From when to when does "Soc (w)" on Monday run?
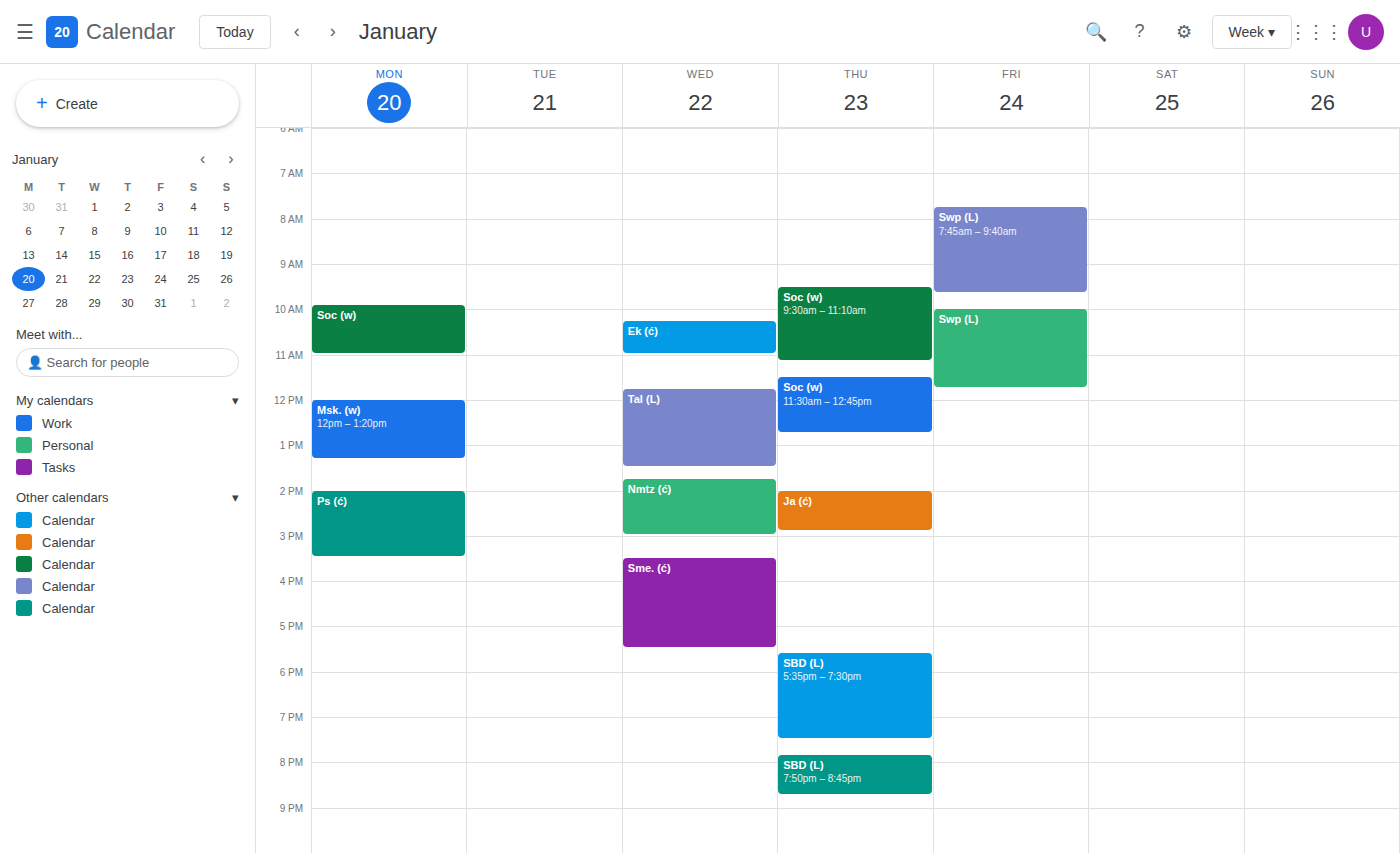
09:55 to 11:00